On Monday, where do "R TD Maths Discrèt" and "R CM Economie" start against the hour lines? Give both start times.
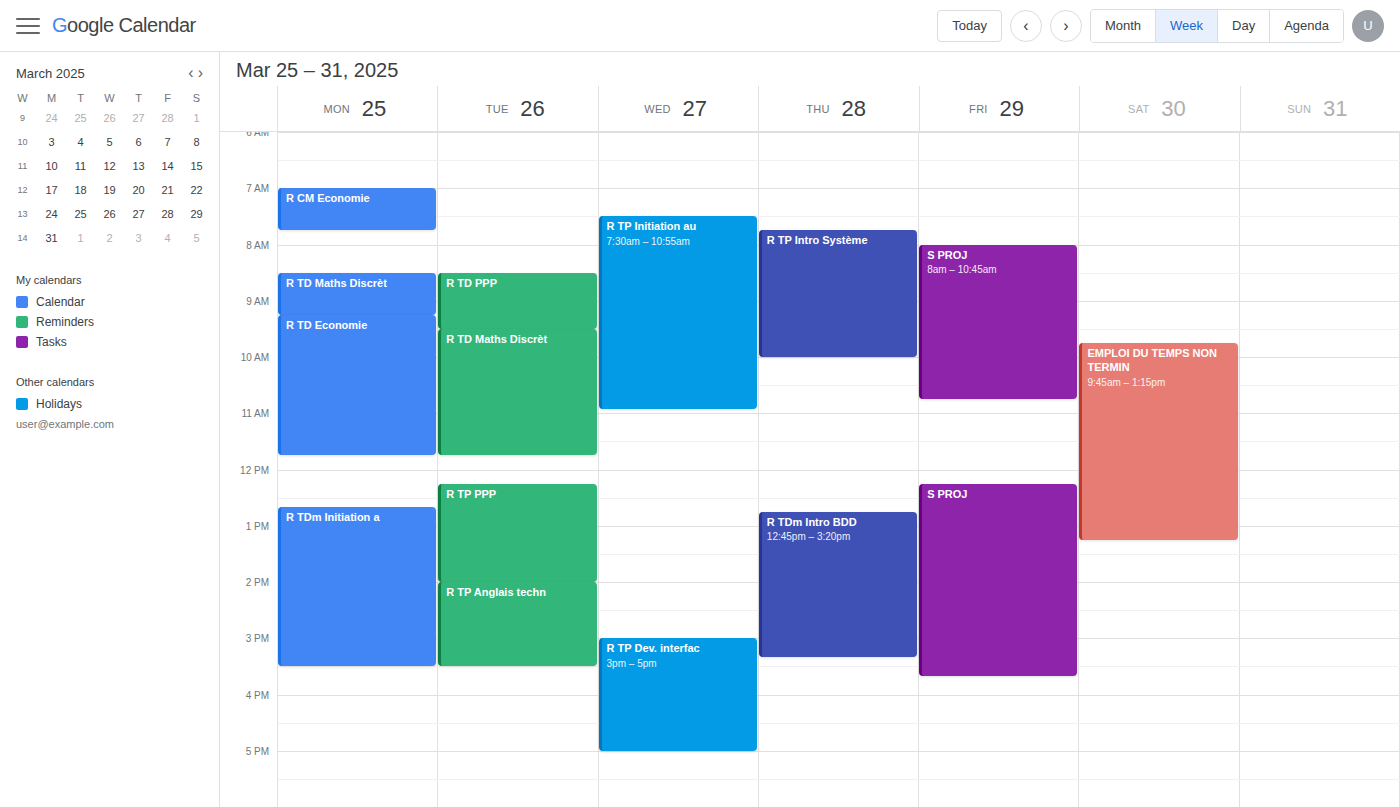
"R TD Maths Discrèt": 8:30 AM, halfway between the 8 AM and 9 AM lines. "R CM Economie": 7:00 AM, exactly on the 7 AM line.